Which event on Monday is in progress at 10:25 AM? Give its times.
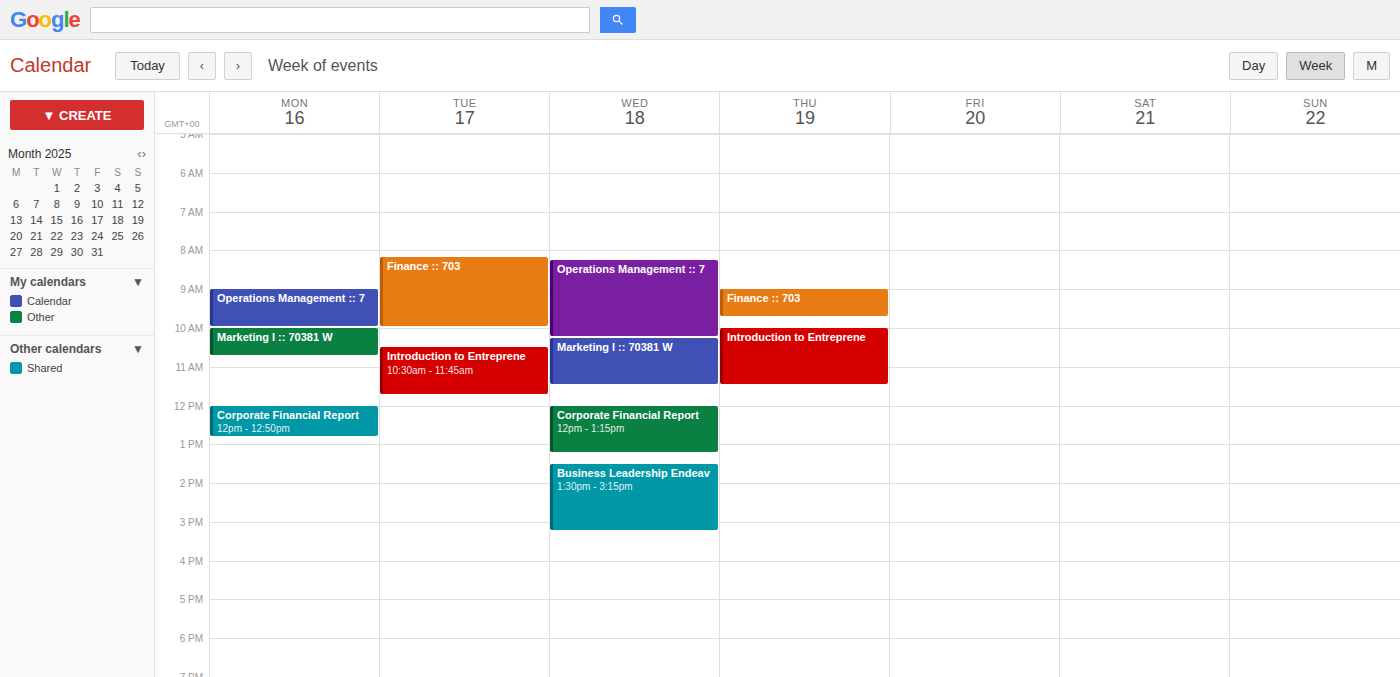
"Marketing I :: 70381 W", 10:00 AM to 10:45 AM